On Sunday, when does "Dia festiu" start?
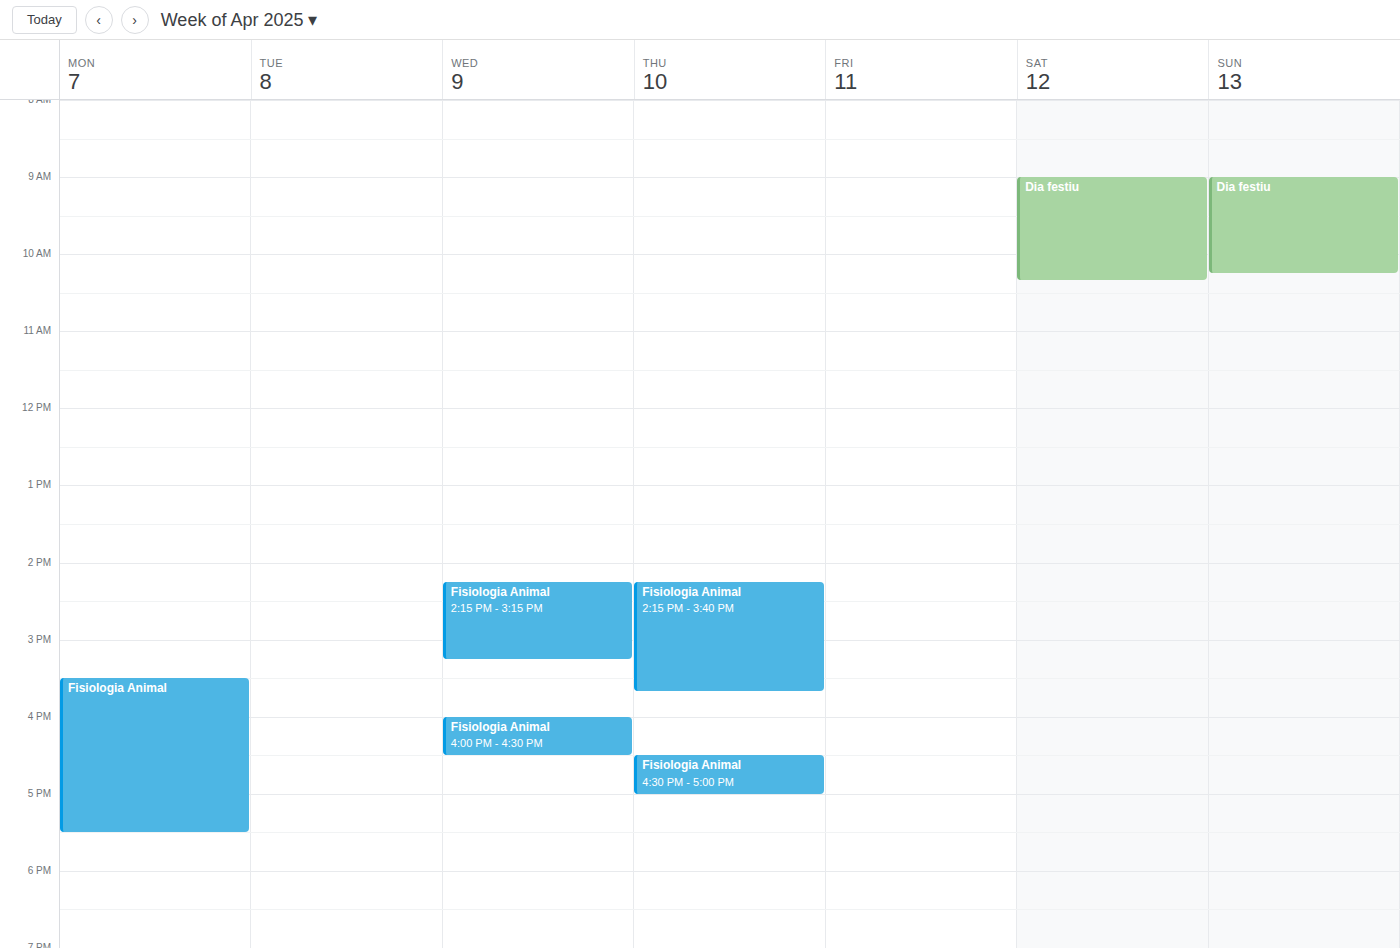
9:00 AM